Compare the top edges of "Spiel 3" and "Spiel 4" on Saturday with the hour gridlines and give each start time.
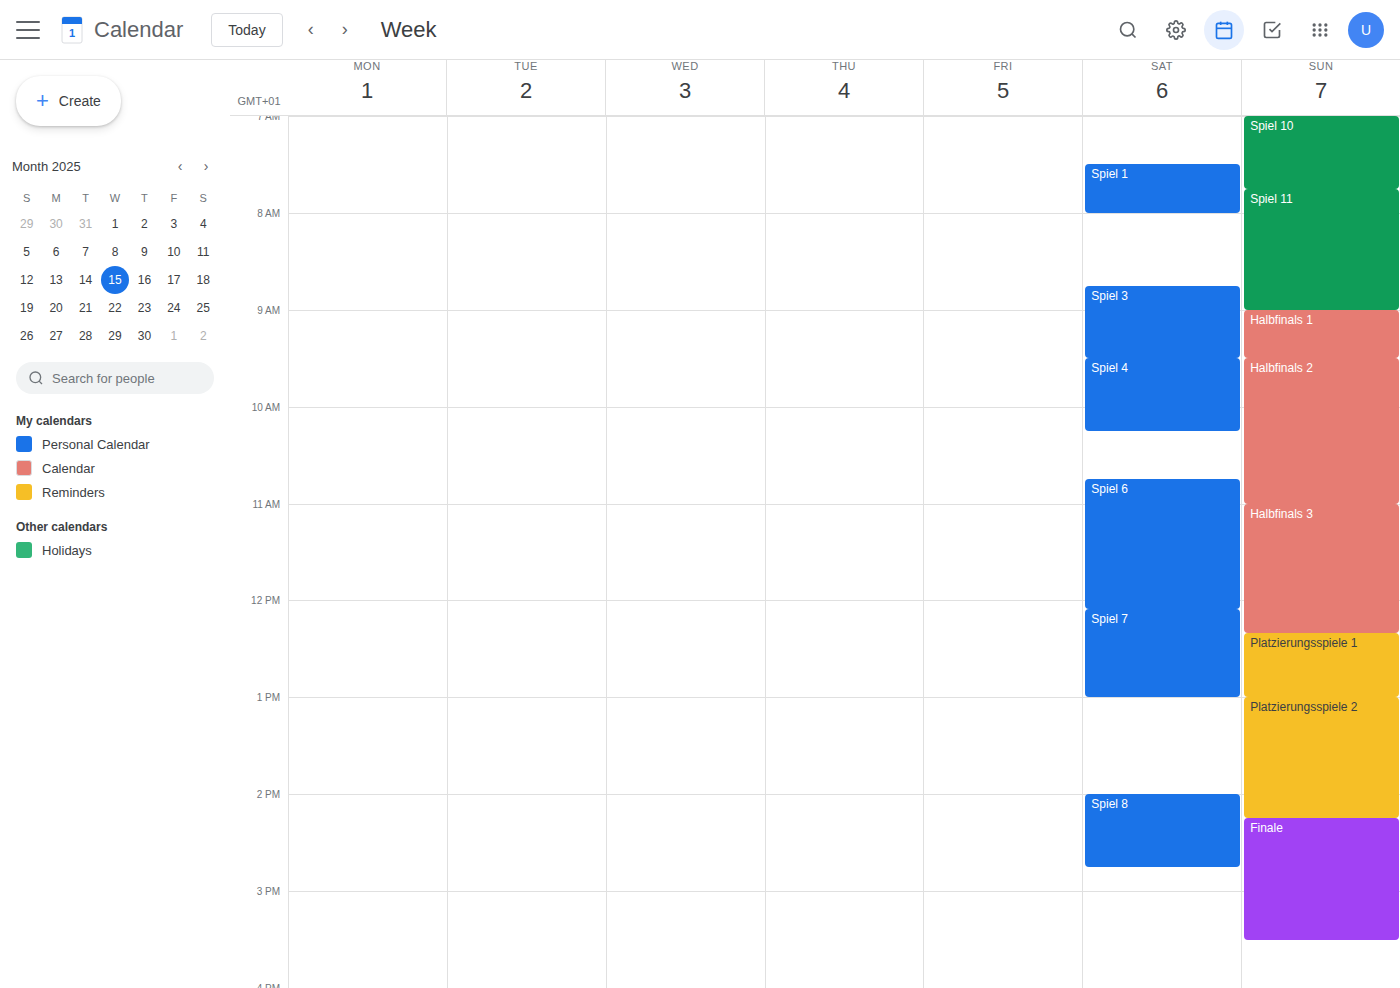
"Spiel 3": 8:45 AM, neither: three quarters of the way from the 8 AM line to the 9 AM line. "Spiel 4": 9:30 AM, halfway between the 9 AM and 10 AM lines.